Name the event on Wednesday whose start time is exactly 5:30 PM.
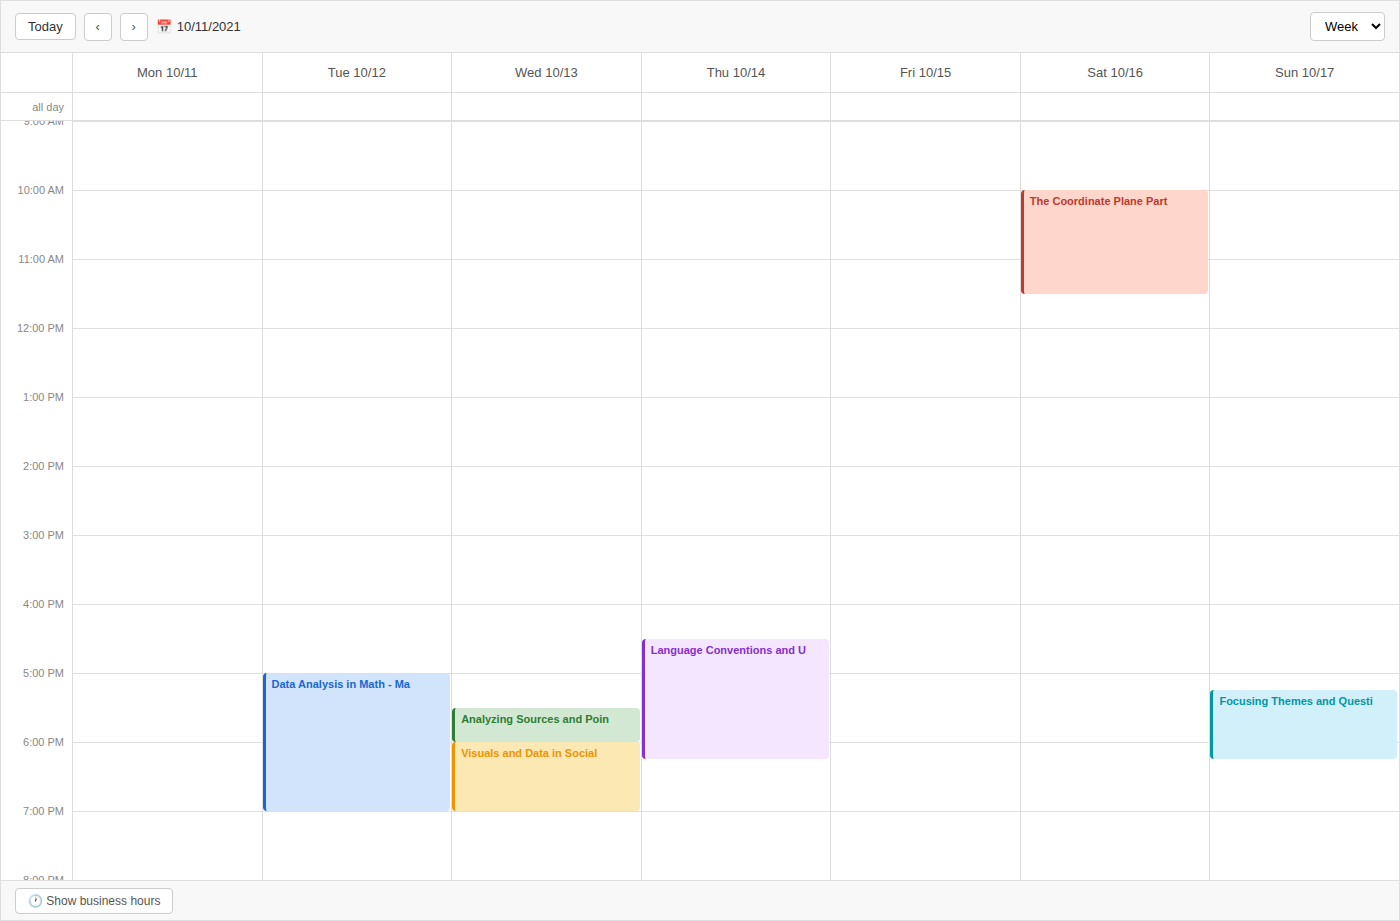
"Analyzing Sources and Poin"